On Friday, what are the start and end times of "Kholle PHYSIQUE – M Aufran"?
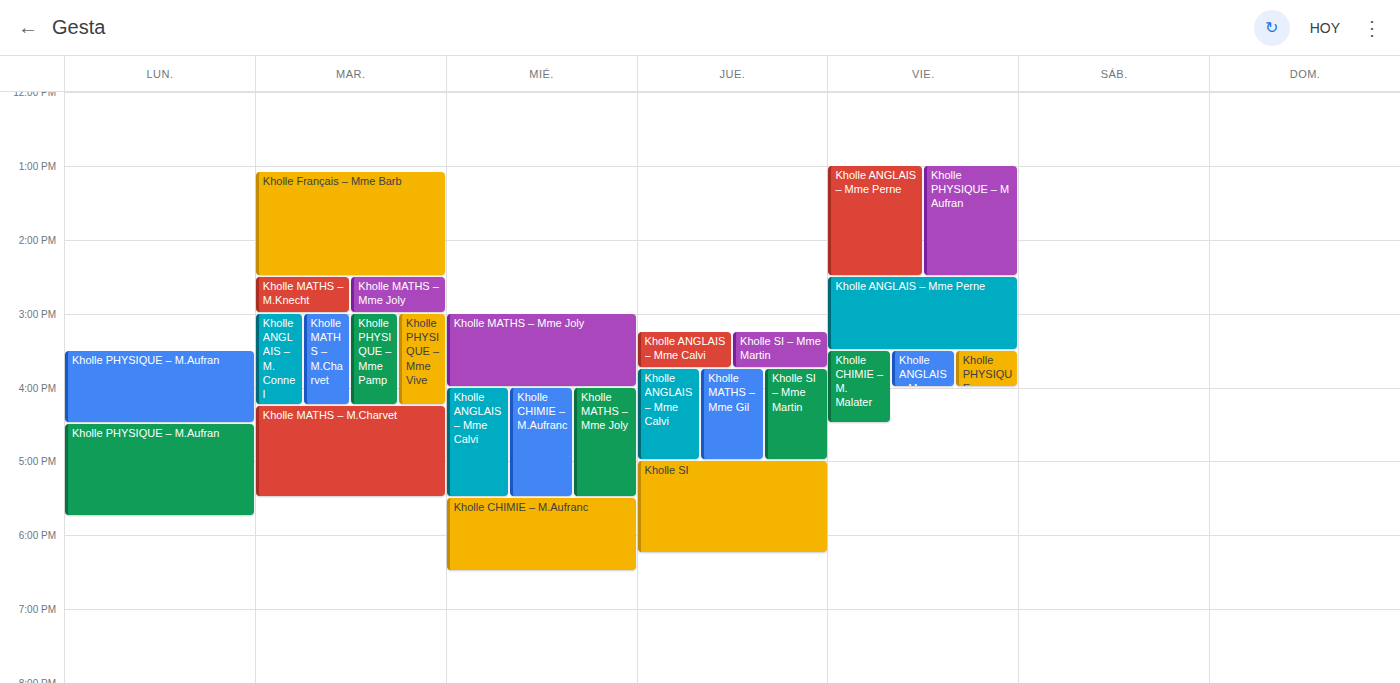
1:00 PM to 2:30 PM